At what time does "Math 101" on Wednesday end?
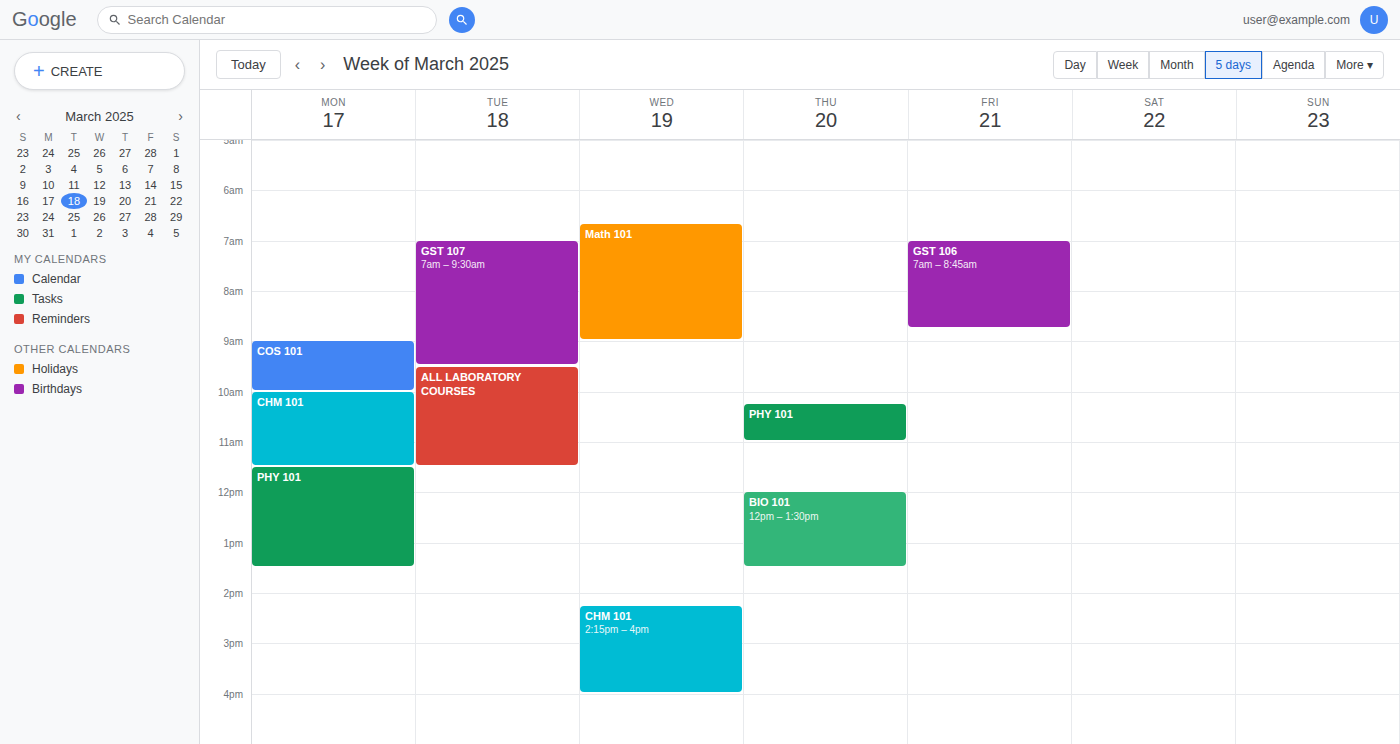
9:00 AM